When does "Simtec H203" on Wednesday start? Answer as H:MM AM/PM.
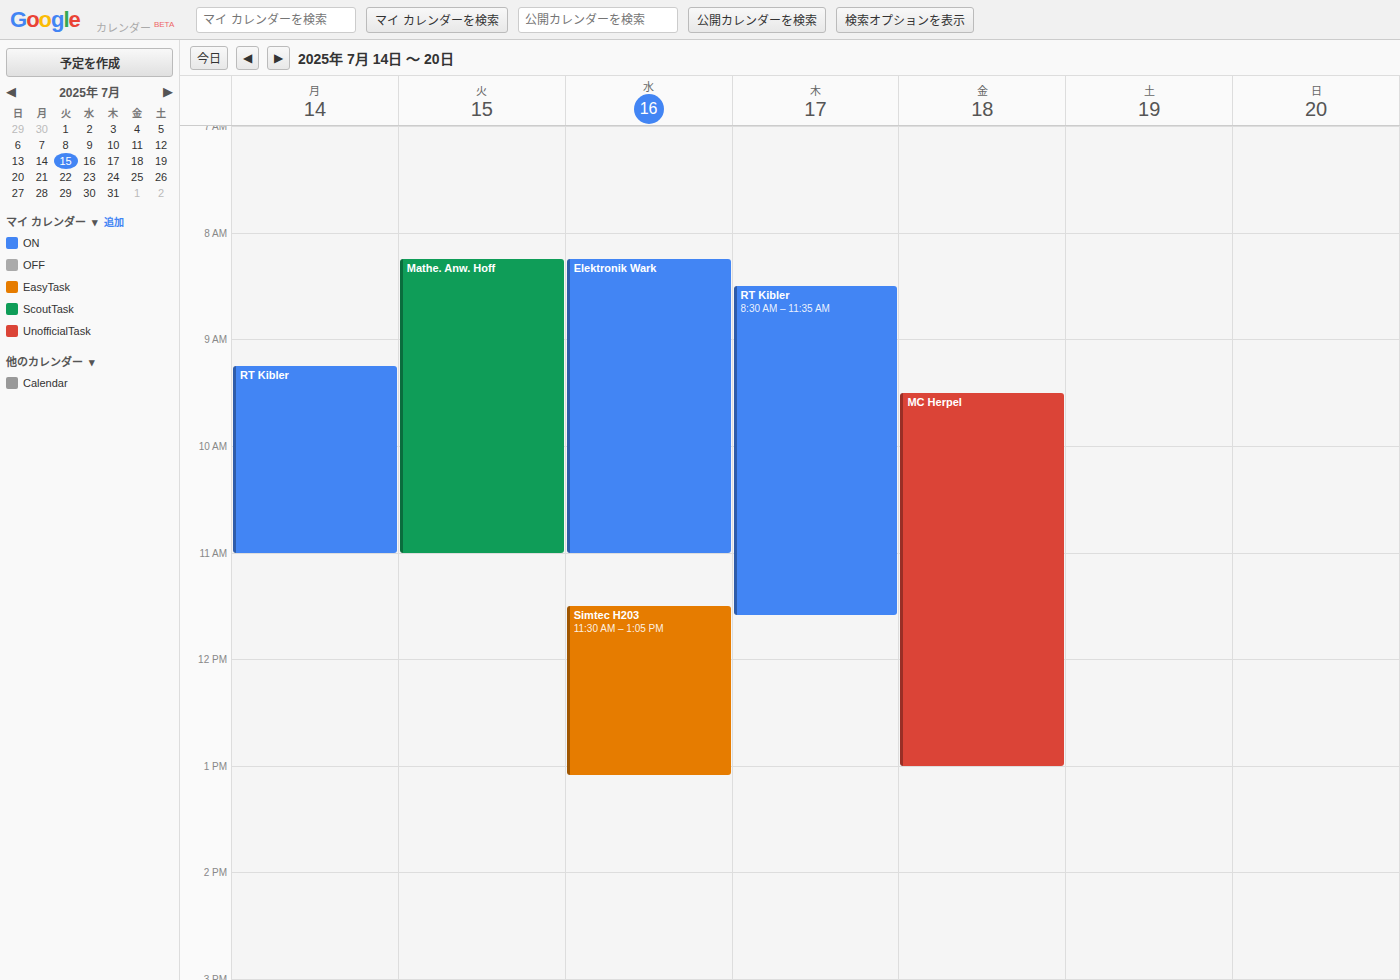
11:30 AM